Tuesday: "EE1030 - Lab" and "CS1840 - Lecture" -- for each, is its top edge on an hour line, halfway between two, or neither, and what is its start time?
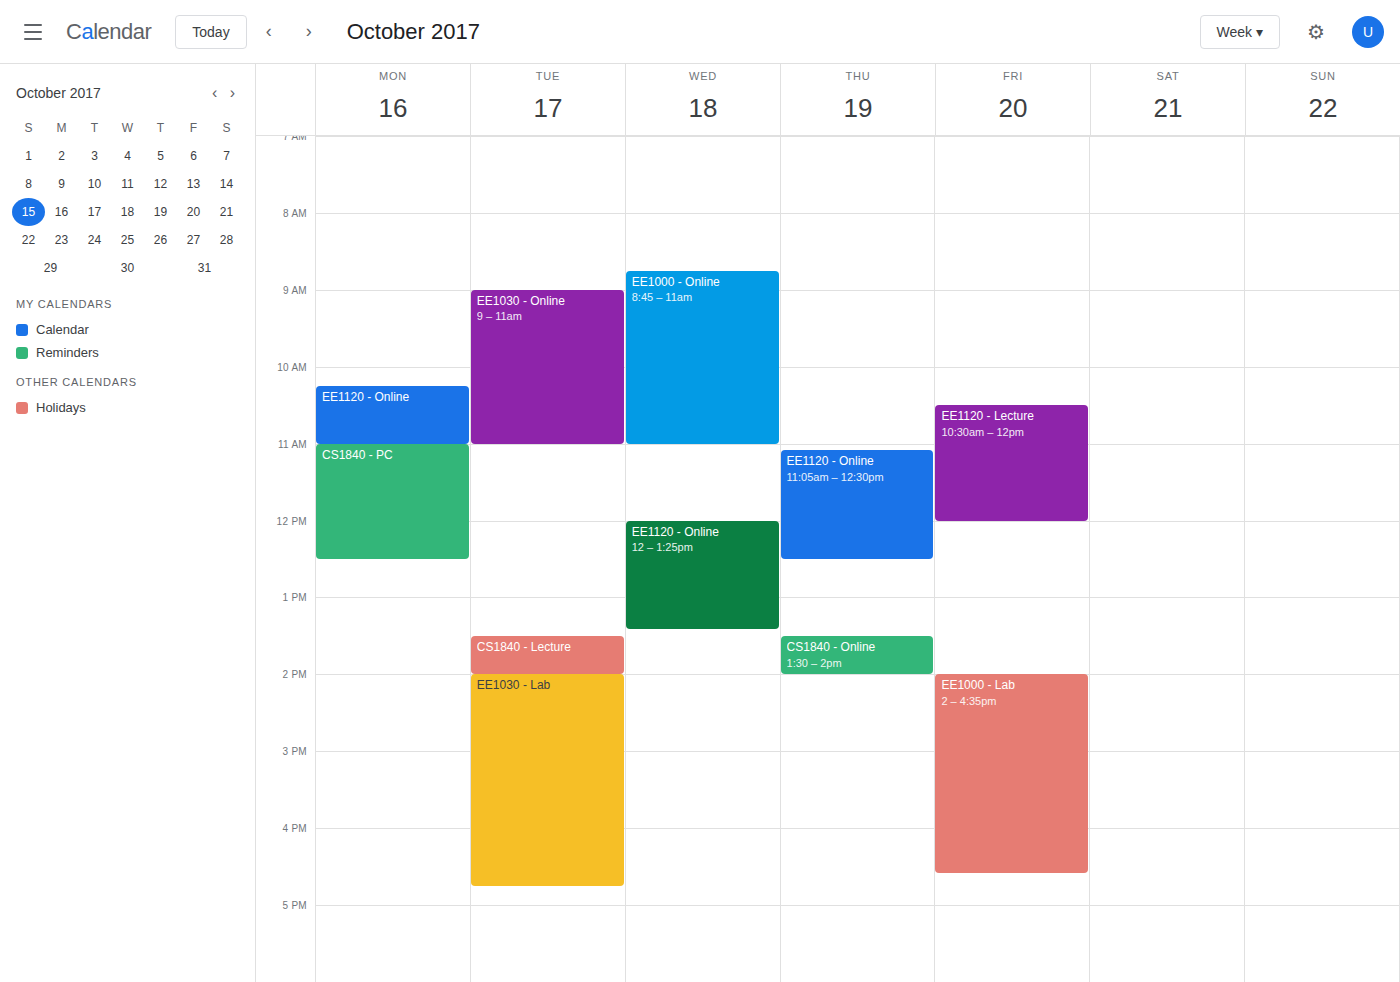
"EE1030 - Lab": 2:00 PM, exactly on the 2 PM line. "CS1840 - Lecture": 1:30 PM, halfway between the 1 PM and 2 PM lines.